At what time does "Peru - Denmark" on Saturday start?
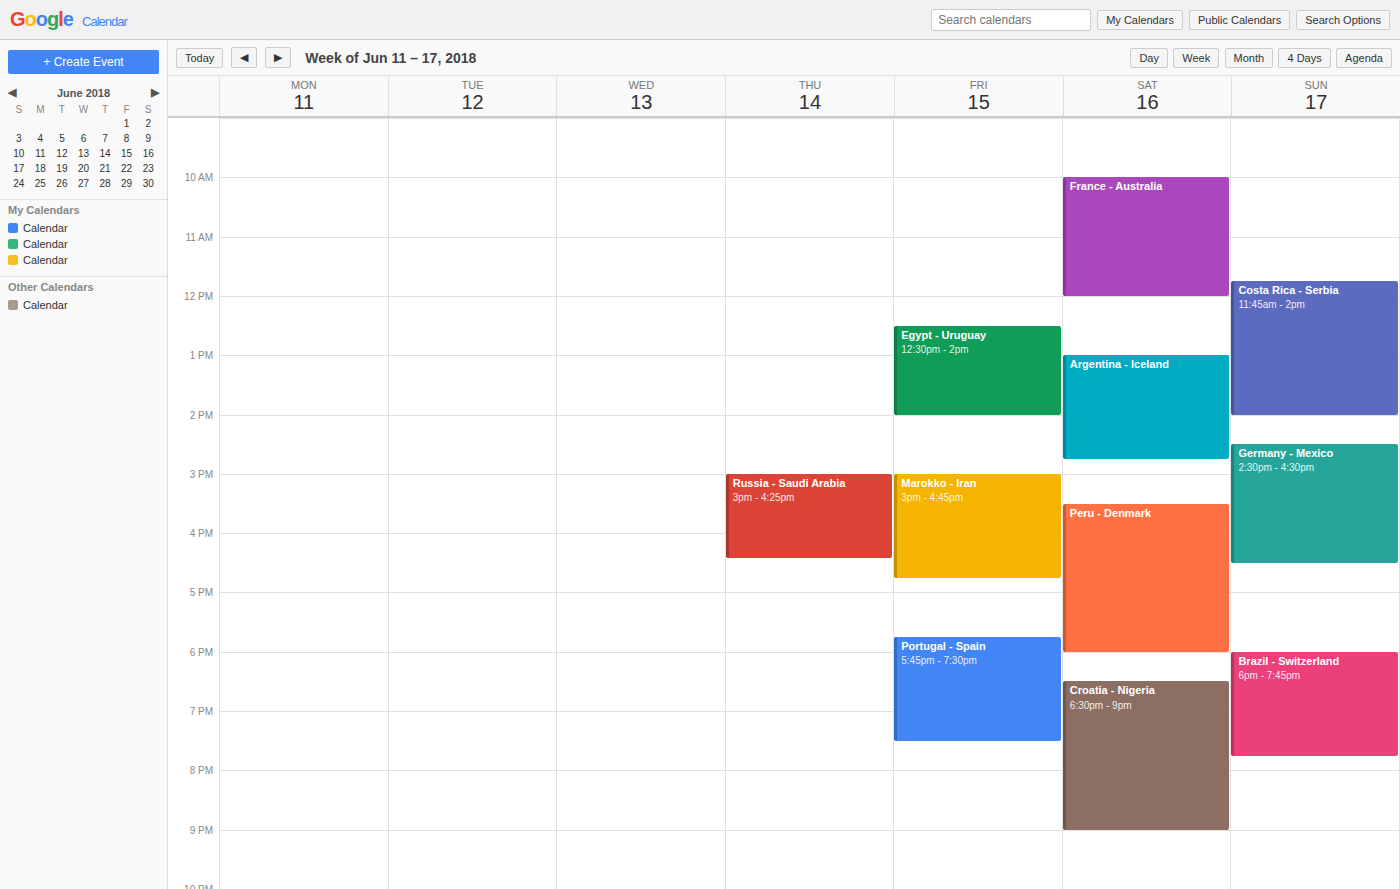
3:30 PM